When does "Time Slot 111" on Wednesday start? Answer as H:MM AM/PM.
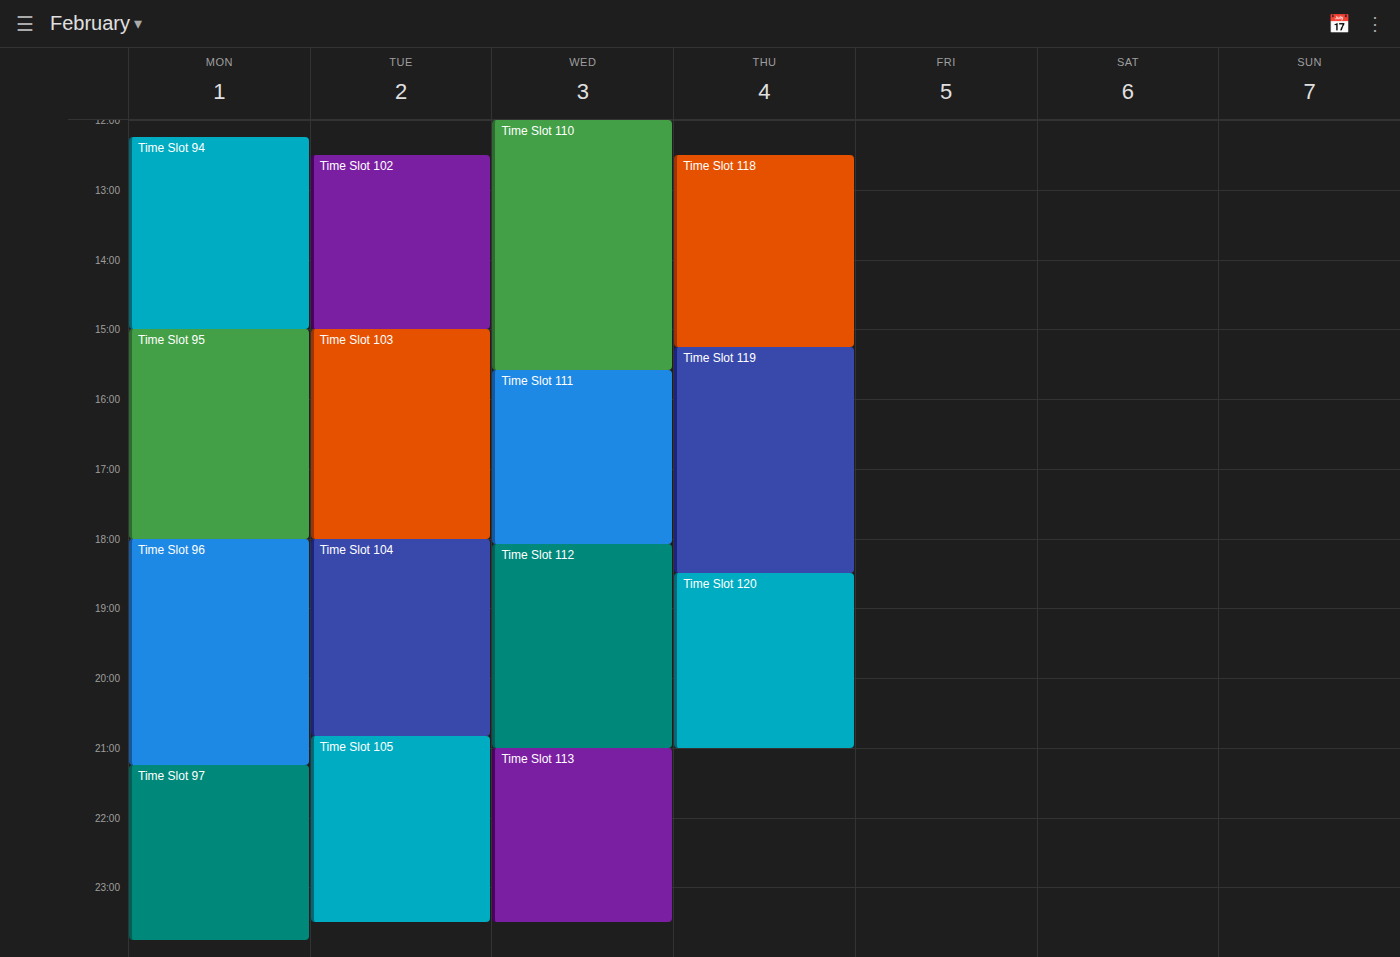
3:35 PM